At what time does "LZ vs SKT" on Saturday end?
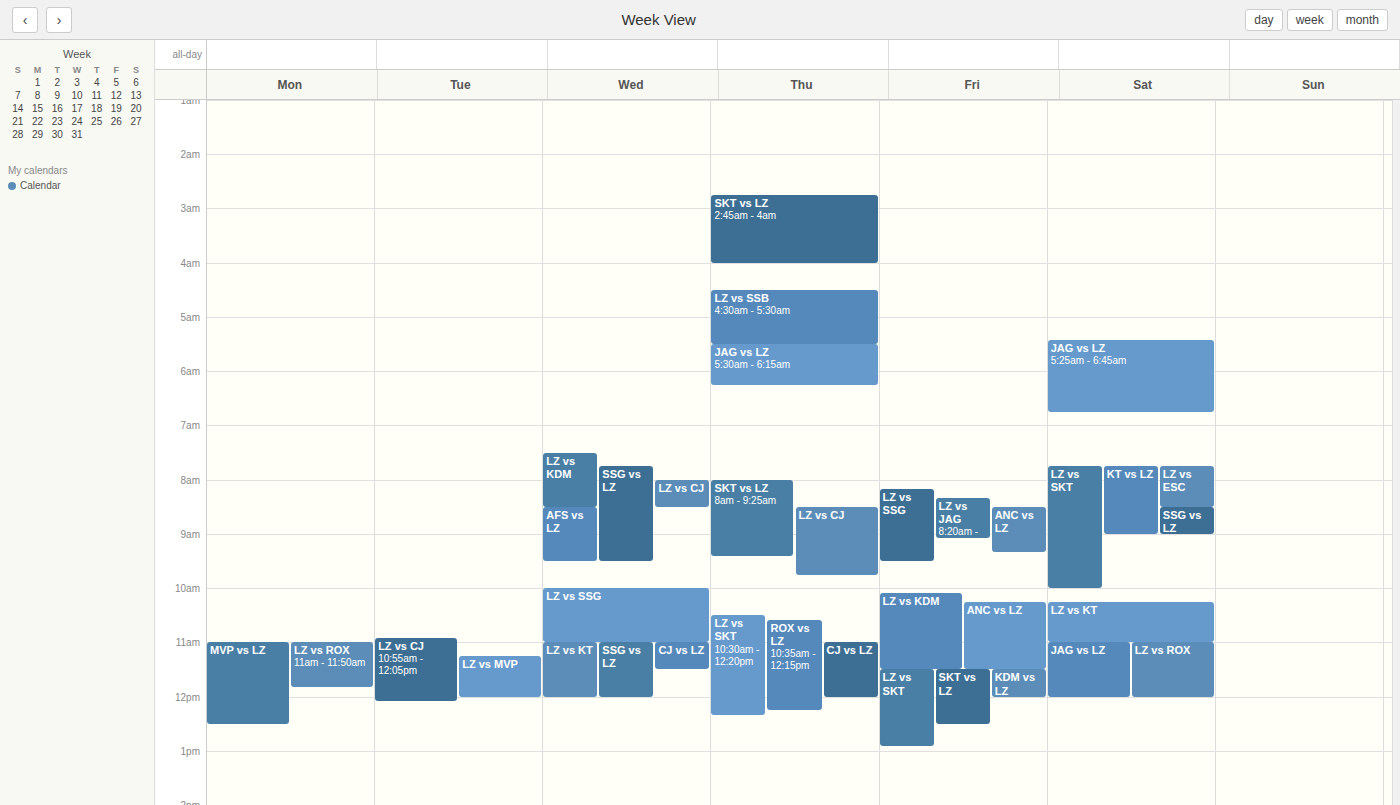
10:00 AM